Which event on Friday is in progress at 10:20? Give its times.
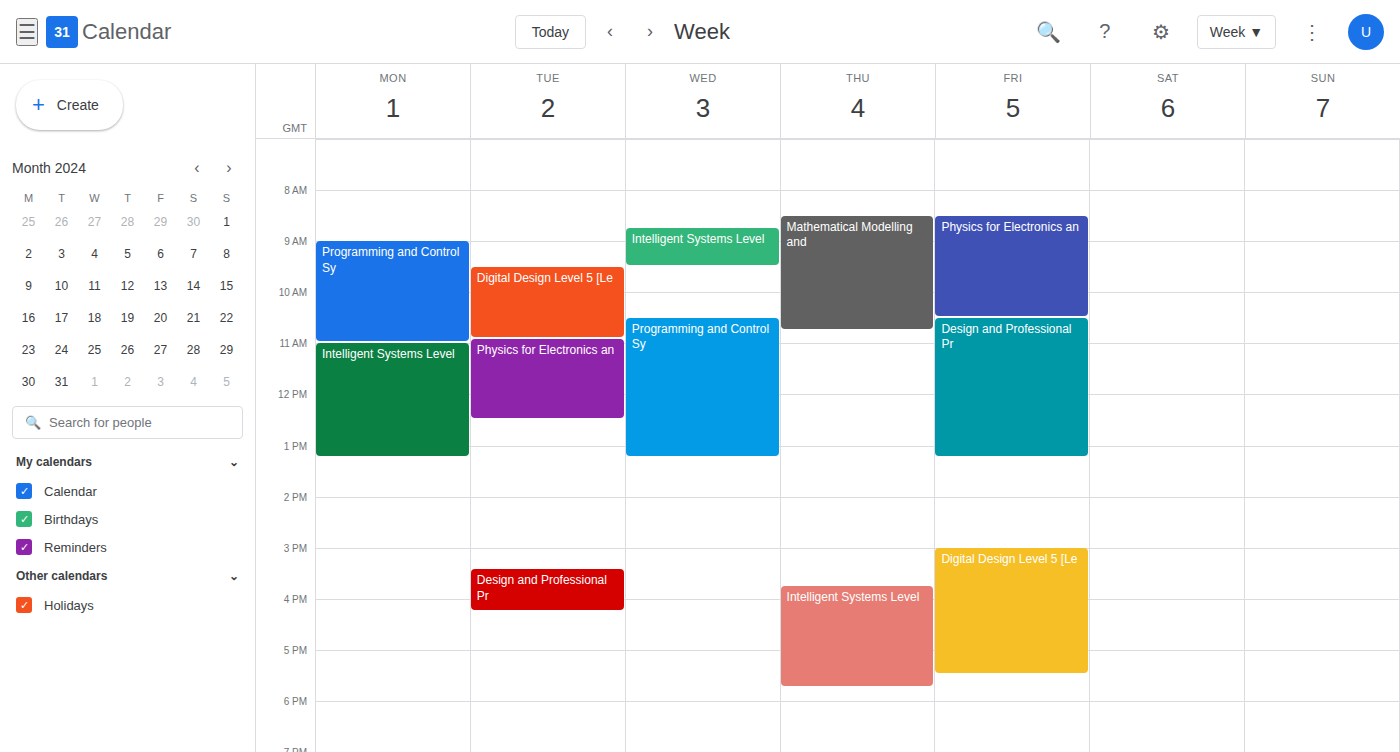
"Physics for Electronics an", 08:30 to 10:30